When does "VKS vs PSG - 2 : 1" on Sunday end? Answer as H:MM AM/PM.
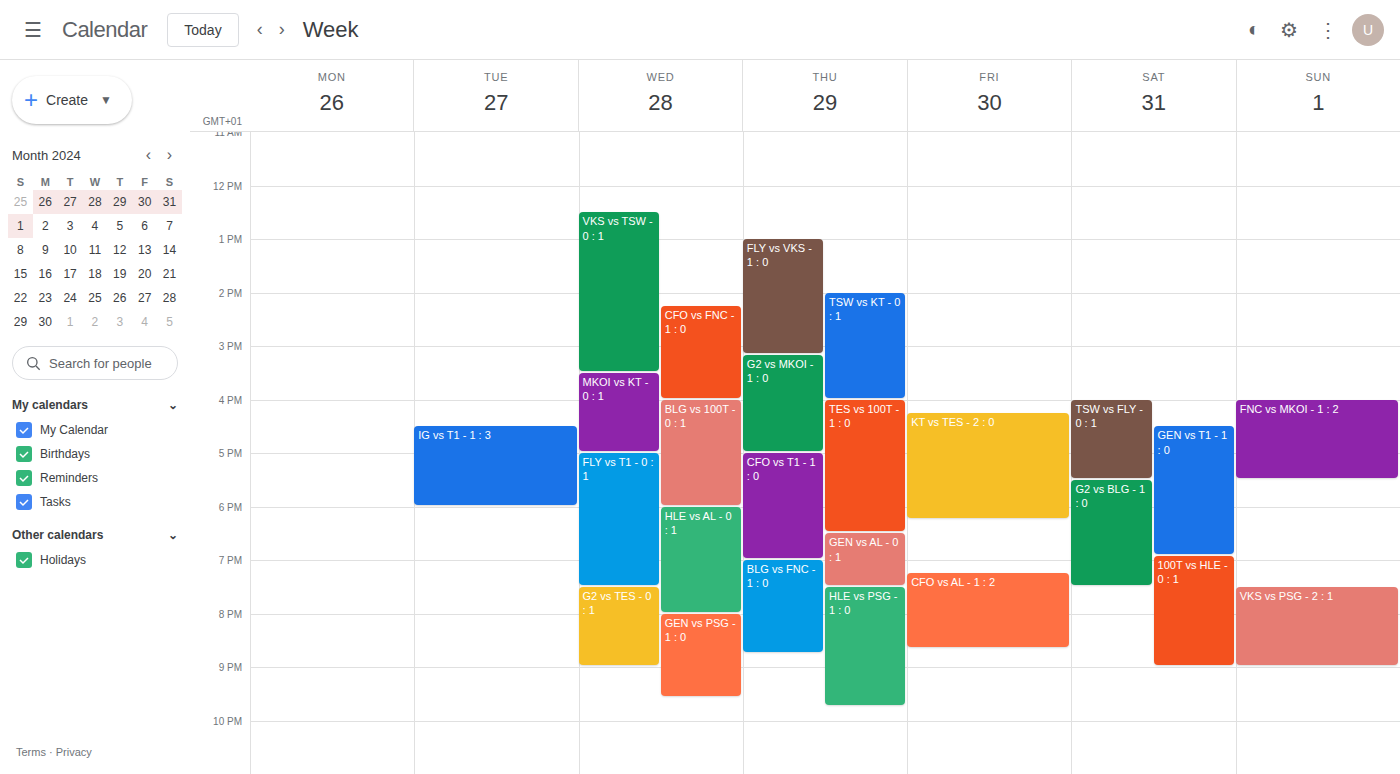
9:00 PM